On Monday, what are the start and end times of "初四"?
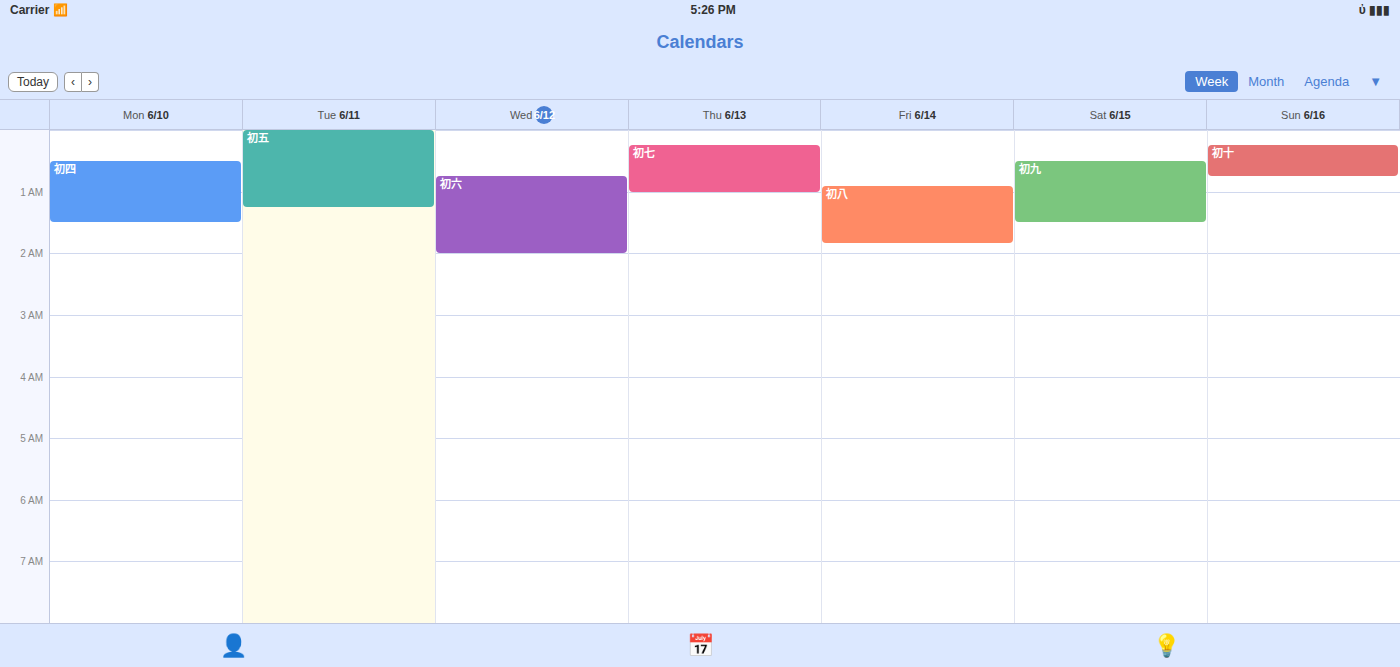
12:30 AM to 1:30 AM